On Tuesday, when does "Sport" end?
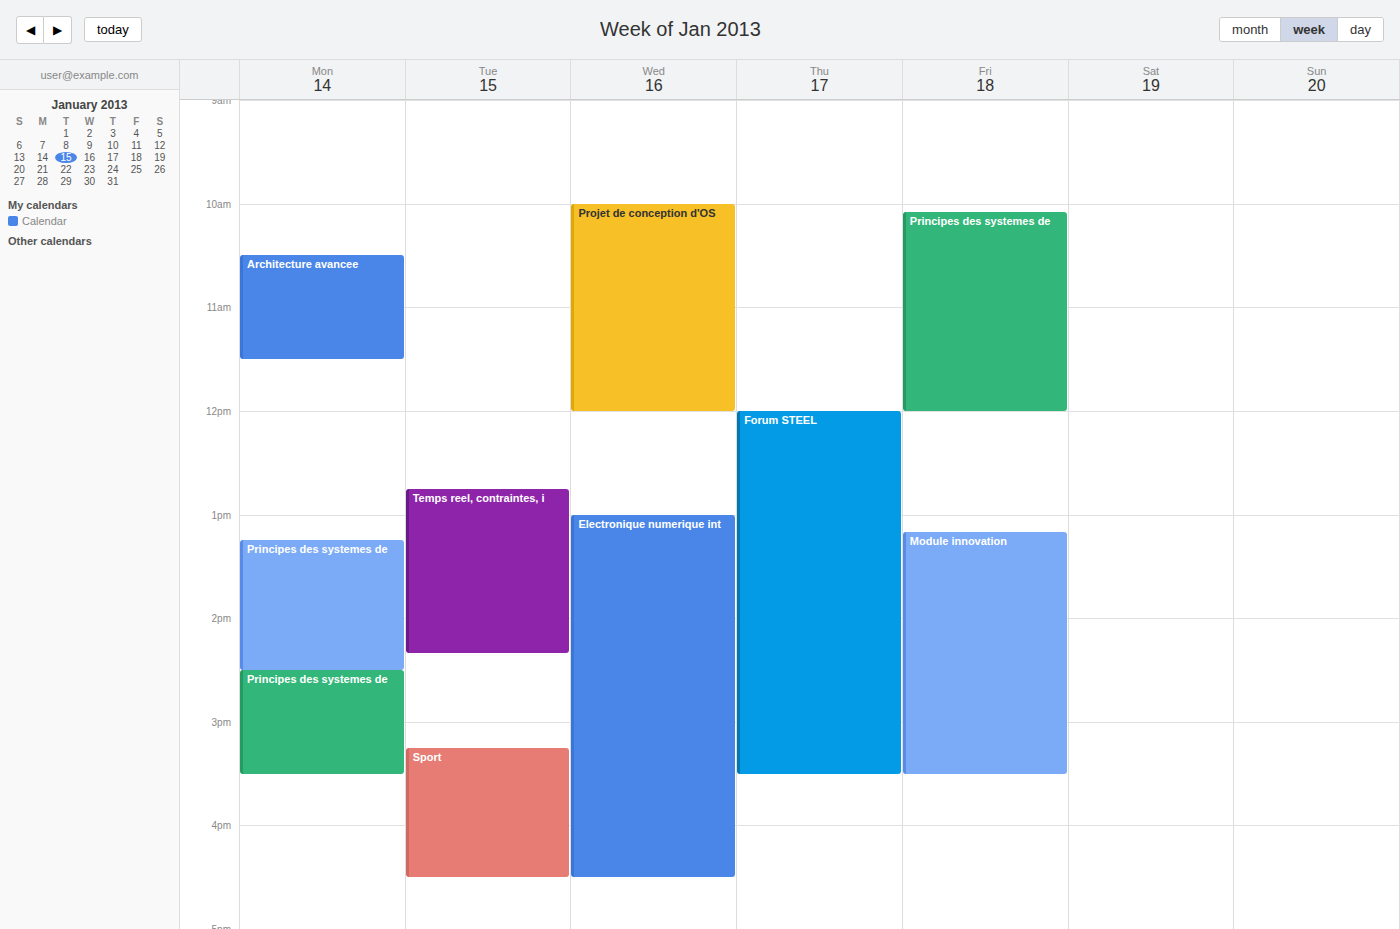
4:30 PM